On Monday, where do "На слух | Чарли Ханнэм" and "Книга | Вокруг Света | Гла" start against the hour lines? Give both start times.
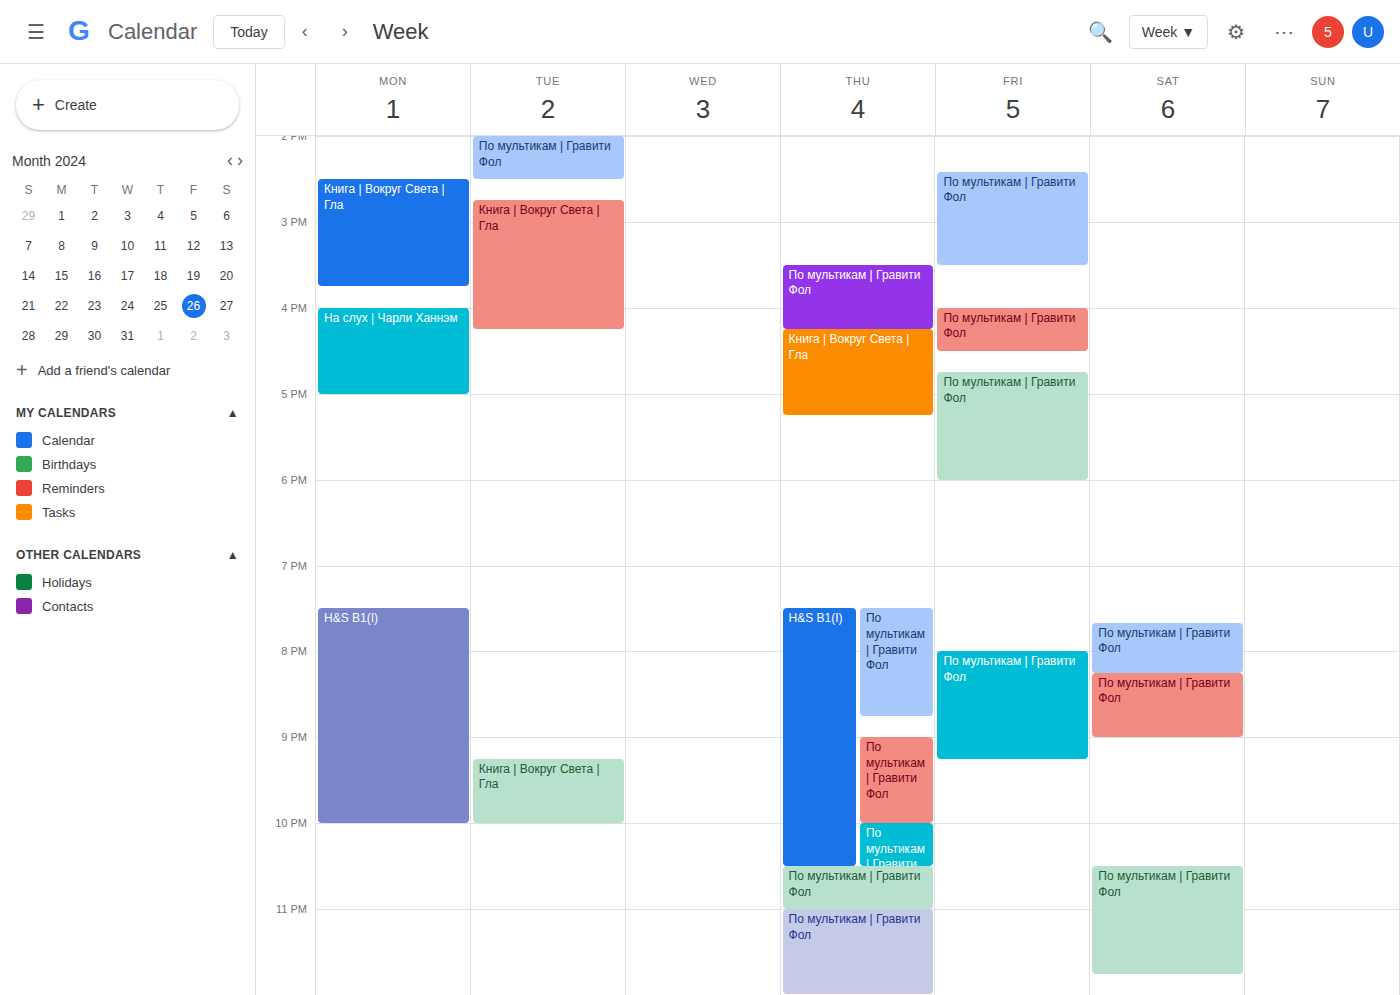
"На слух | Чарли Ханнэм": 16:00, exactly on the 16:00 line. "Книга | Вокруг Света | Гла": 14:30, halfway between the 14:00 and 15:00 lines.